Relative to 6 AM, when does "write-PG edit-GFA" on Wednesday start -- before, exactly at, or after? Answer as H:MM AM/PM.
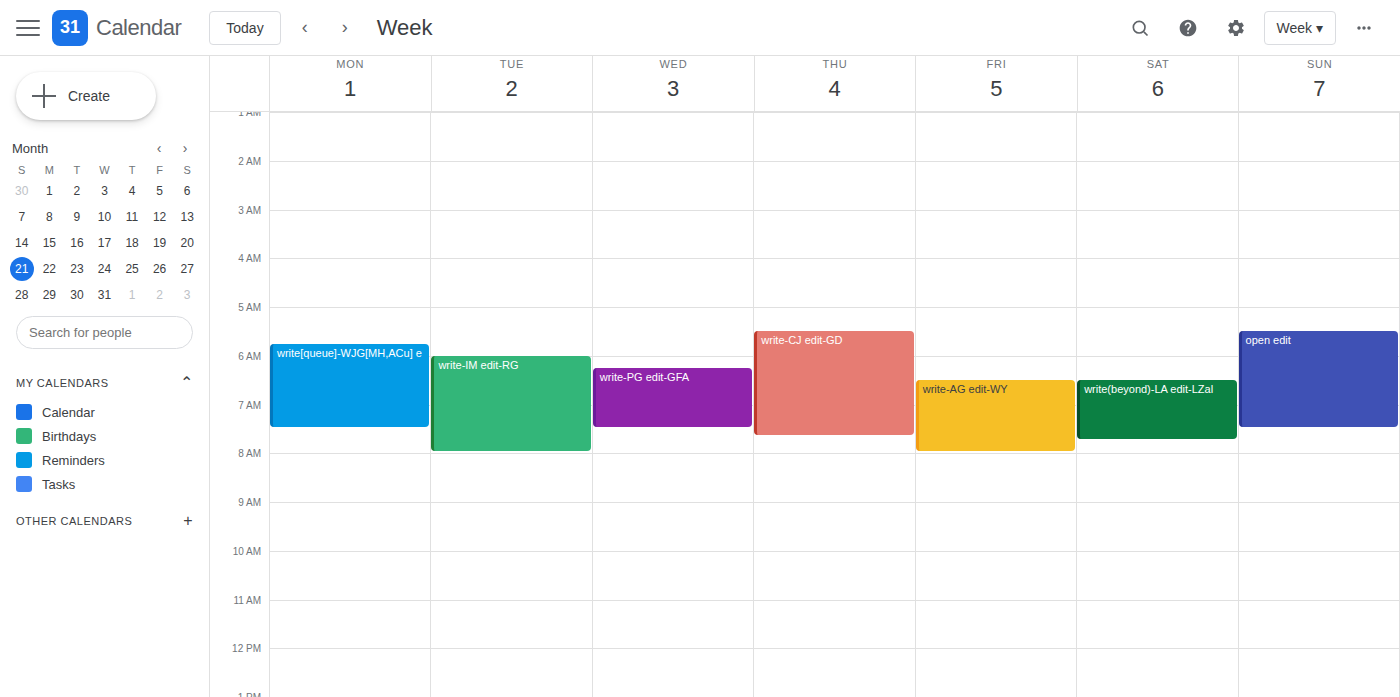
6:15 AM -- after 6 AM, 15 minutes below the 6 AM line.